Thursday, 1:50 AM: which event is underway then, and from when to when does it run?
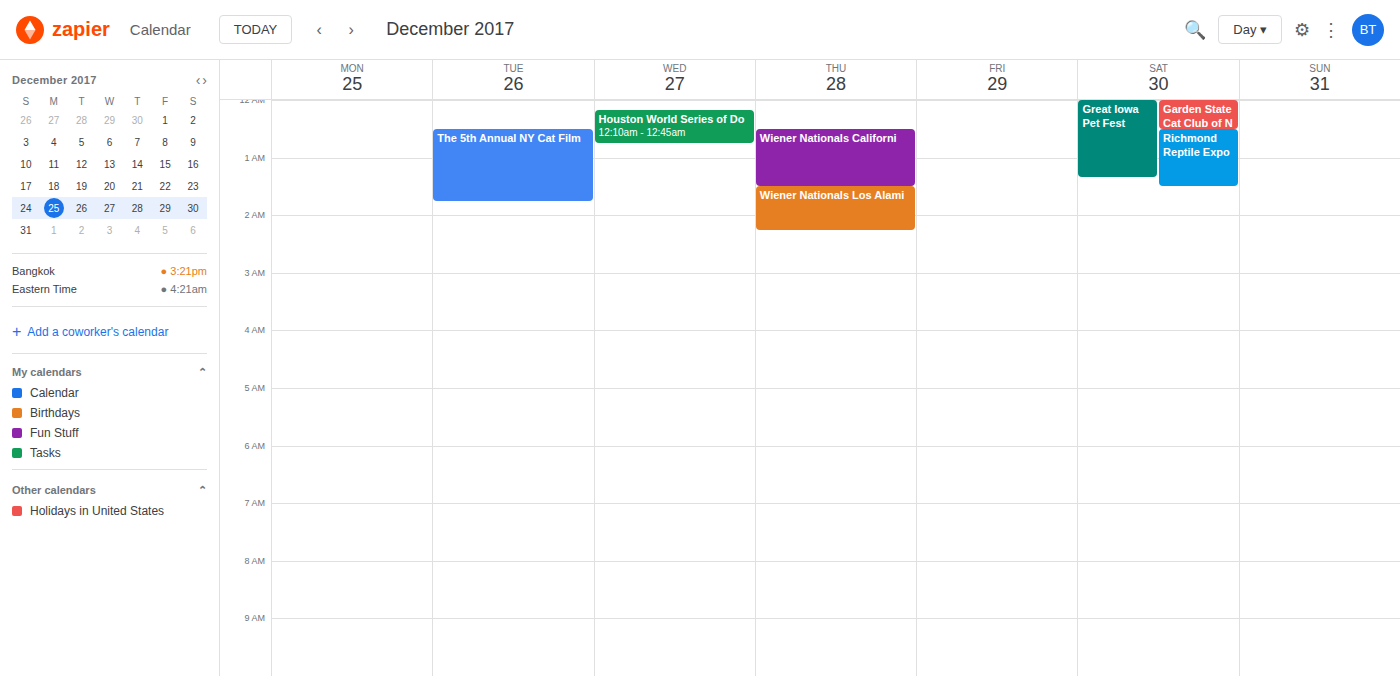
"Wiener Nationals Los Alami", 1:30 AM to 2:15 AM